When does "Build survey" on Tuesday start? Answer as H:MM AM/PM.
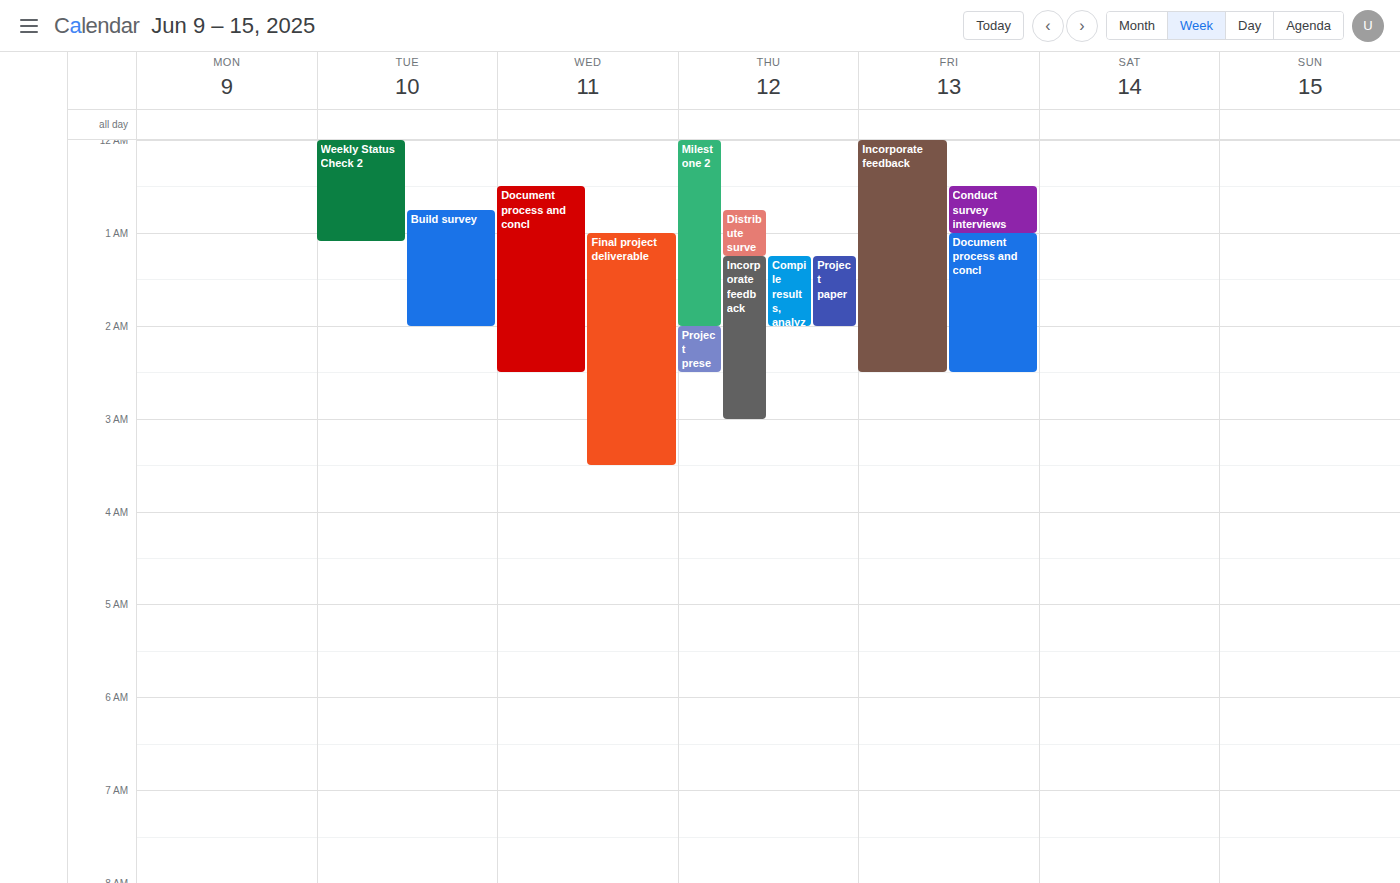
12:45 AM